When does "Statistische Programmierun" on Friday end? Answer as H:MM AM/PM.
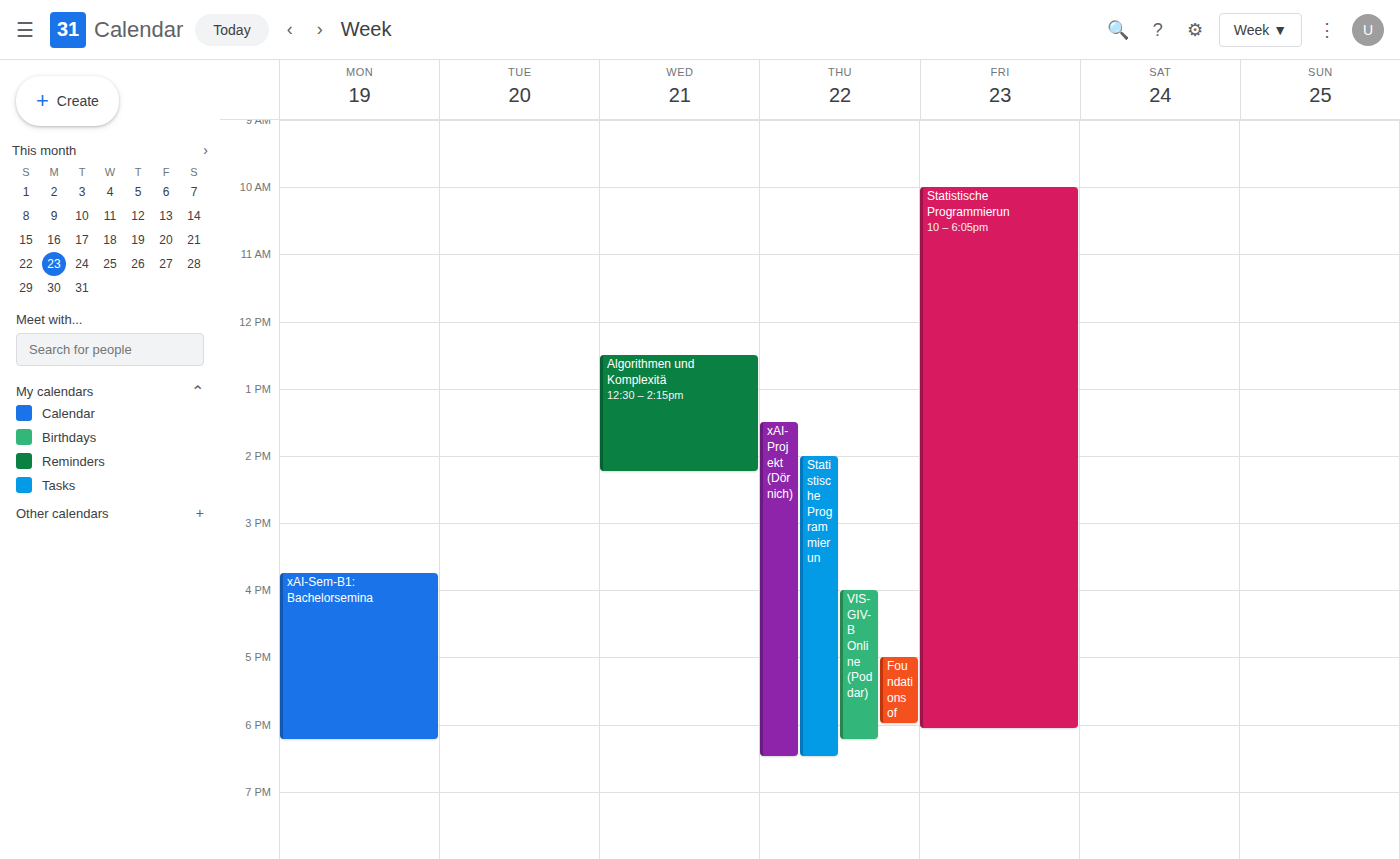
6:05 PM